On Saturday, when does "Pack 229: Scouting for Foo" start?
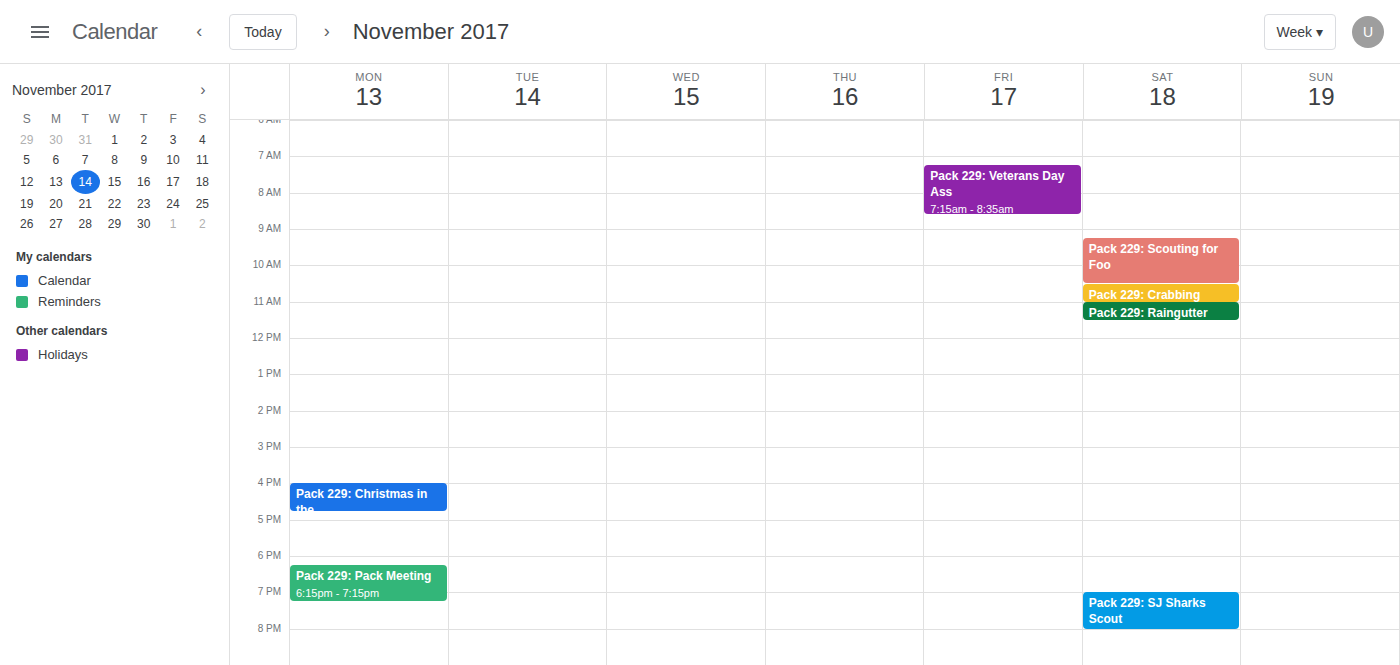
9:15 AM